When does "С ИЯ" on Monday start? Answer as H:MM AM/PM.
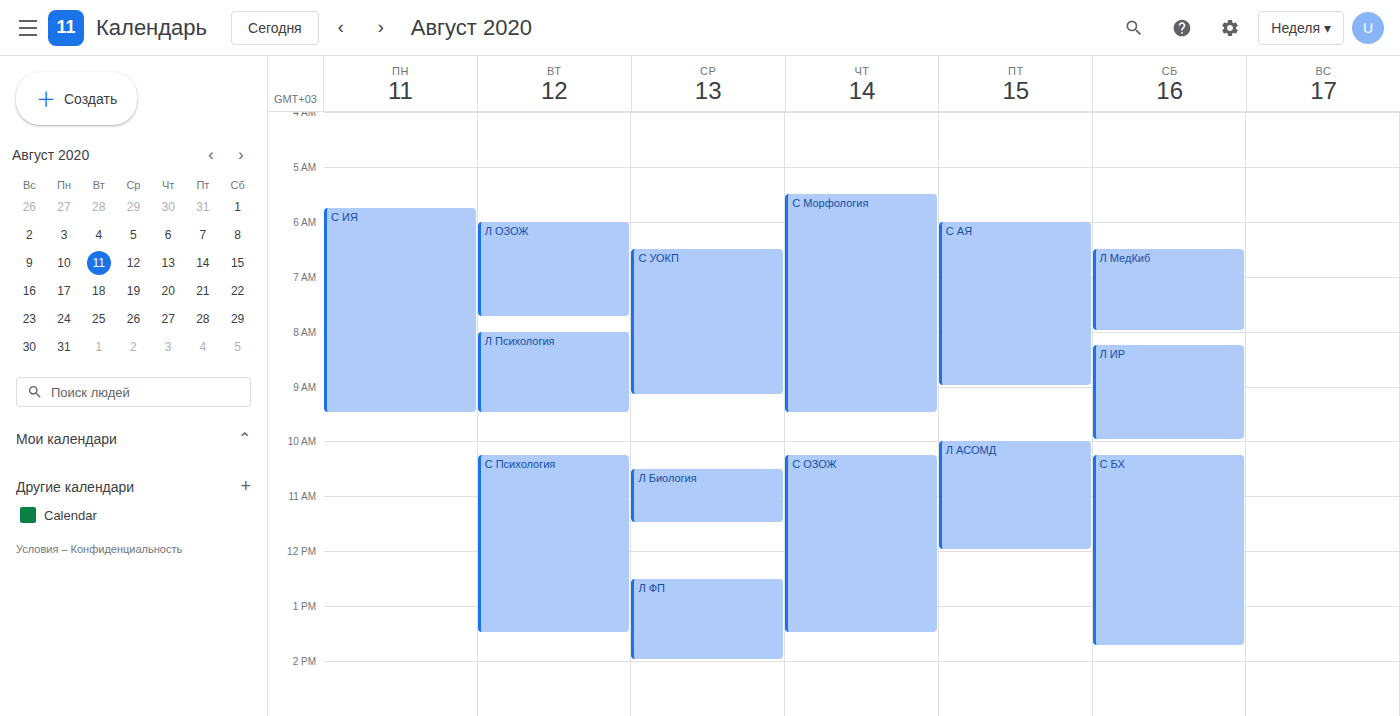
5:45 AM